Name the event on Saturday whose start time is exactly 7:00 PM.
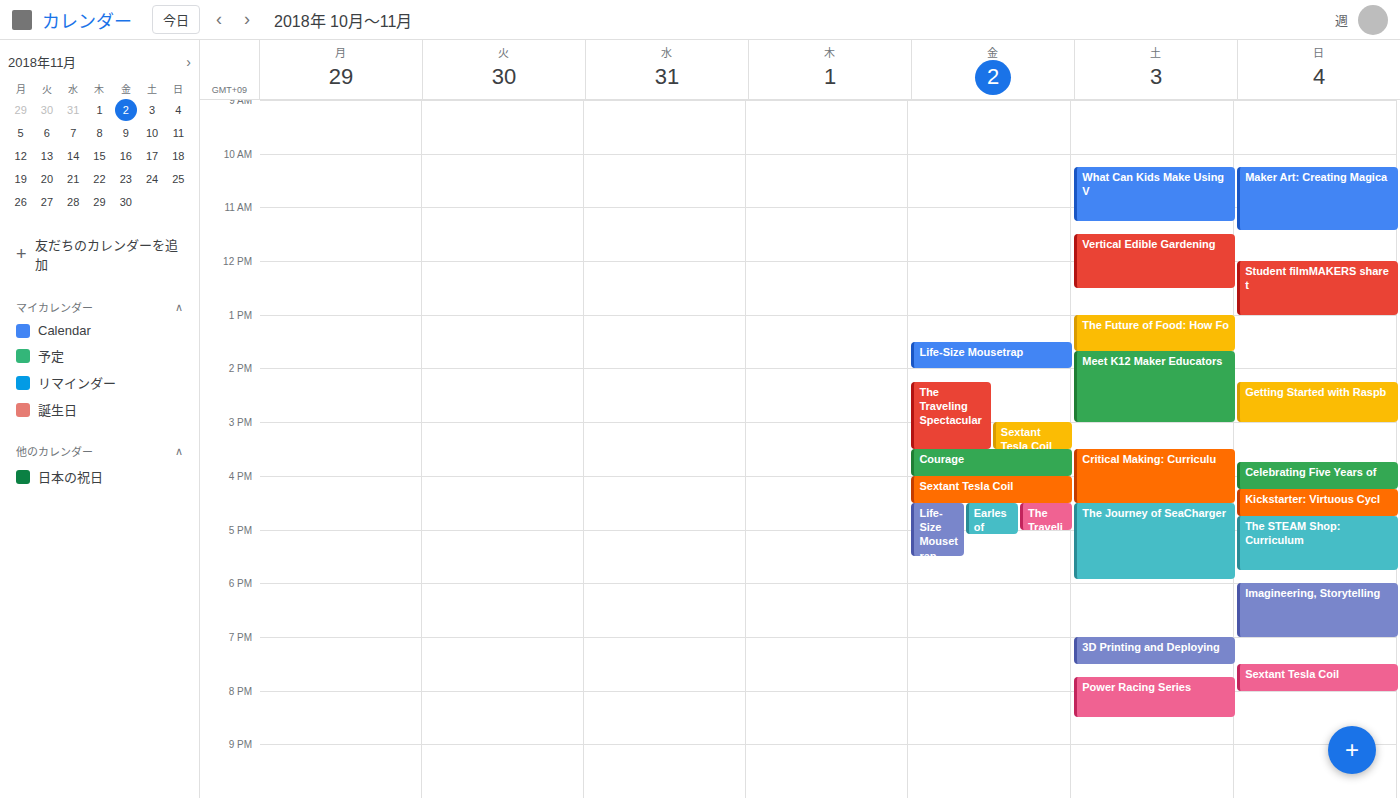
"3D Printing and Deploying"